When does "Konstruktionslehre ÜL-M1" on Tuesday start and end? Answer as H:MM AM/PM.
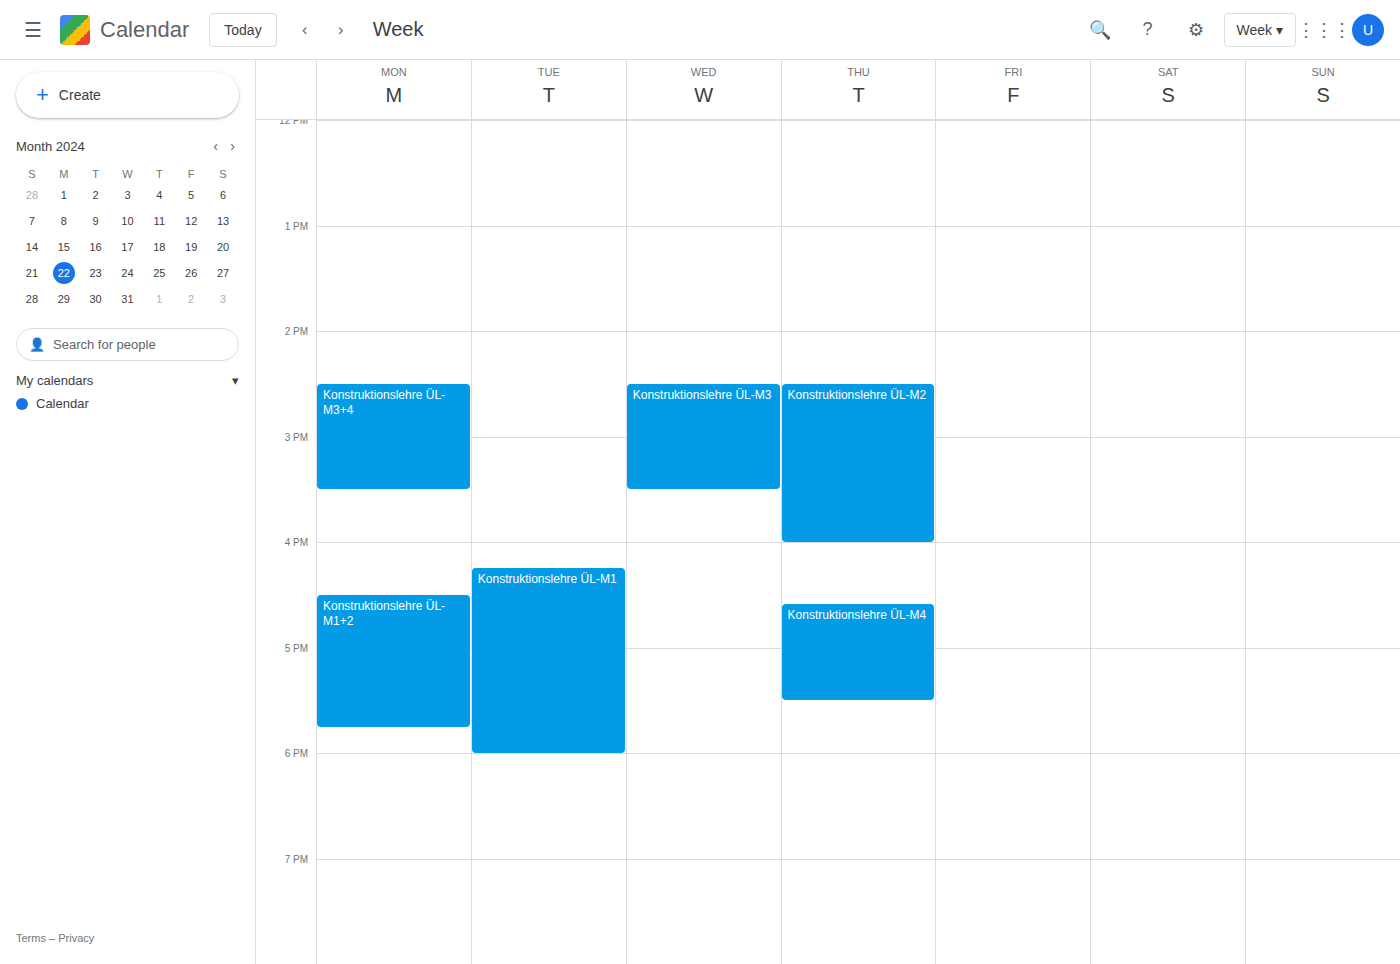
4:15 PM to 6:00 PM